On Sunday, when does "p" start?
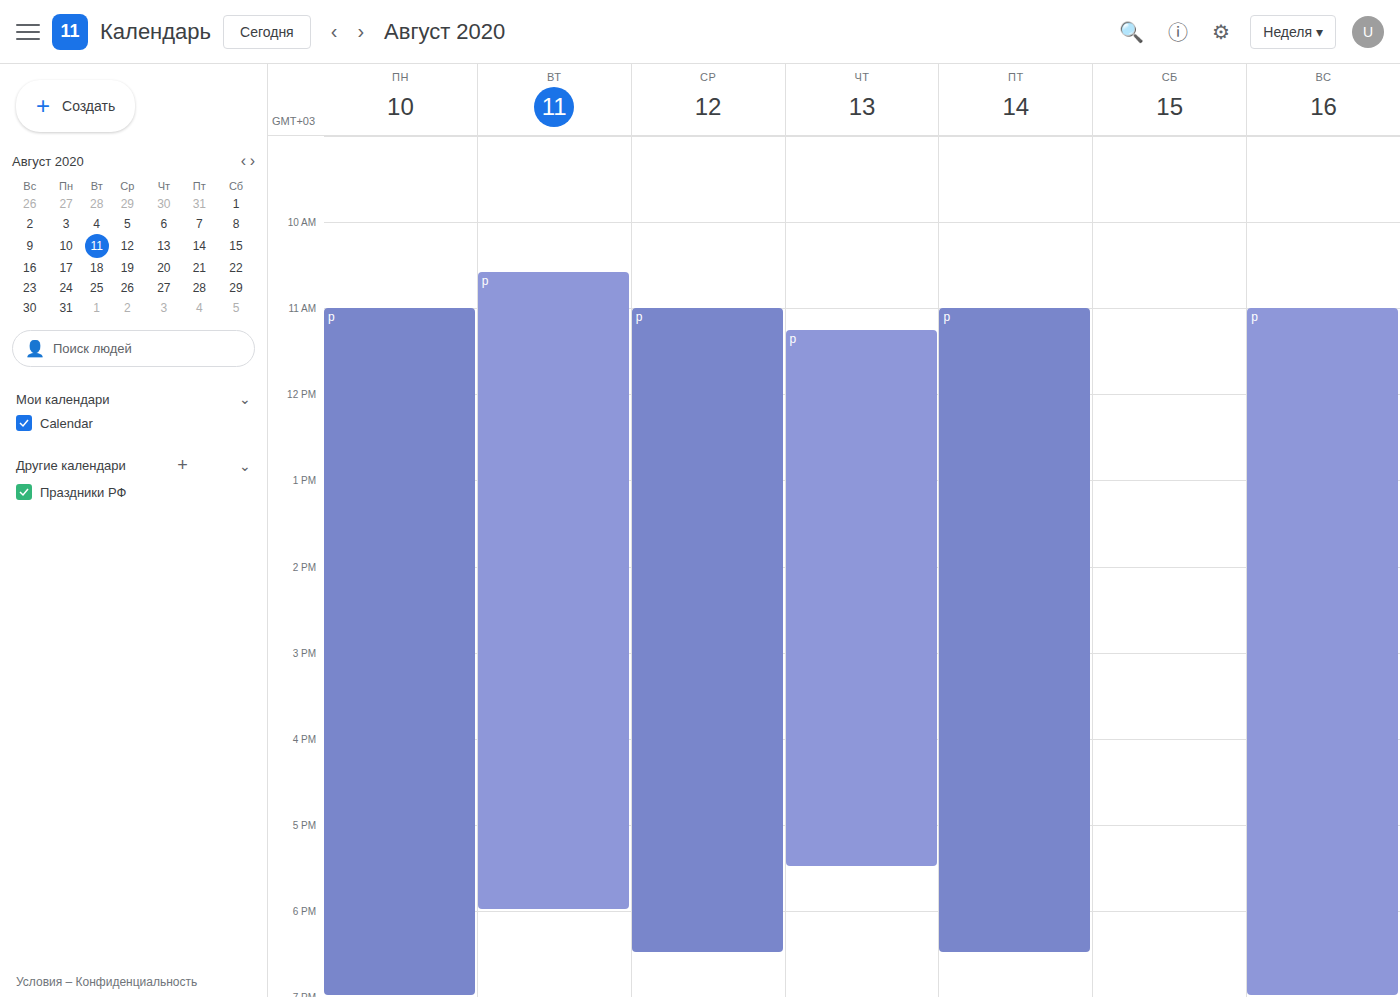
11:00 AM